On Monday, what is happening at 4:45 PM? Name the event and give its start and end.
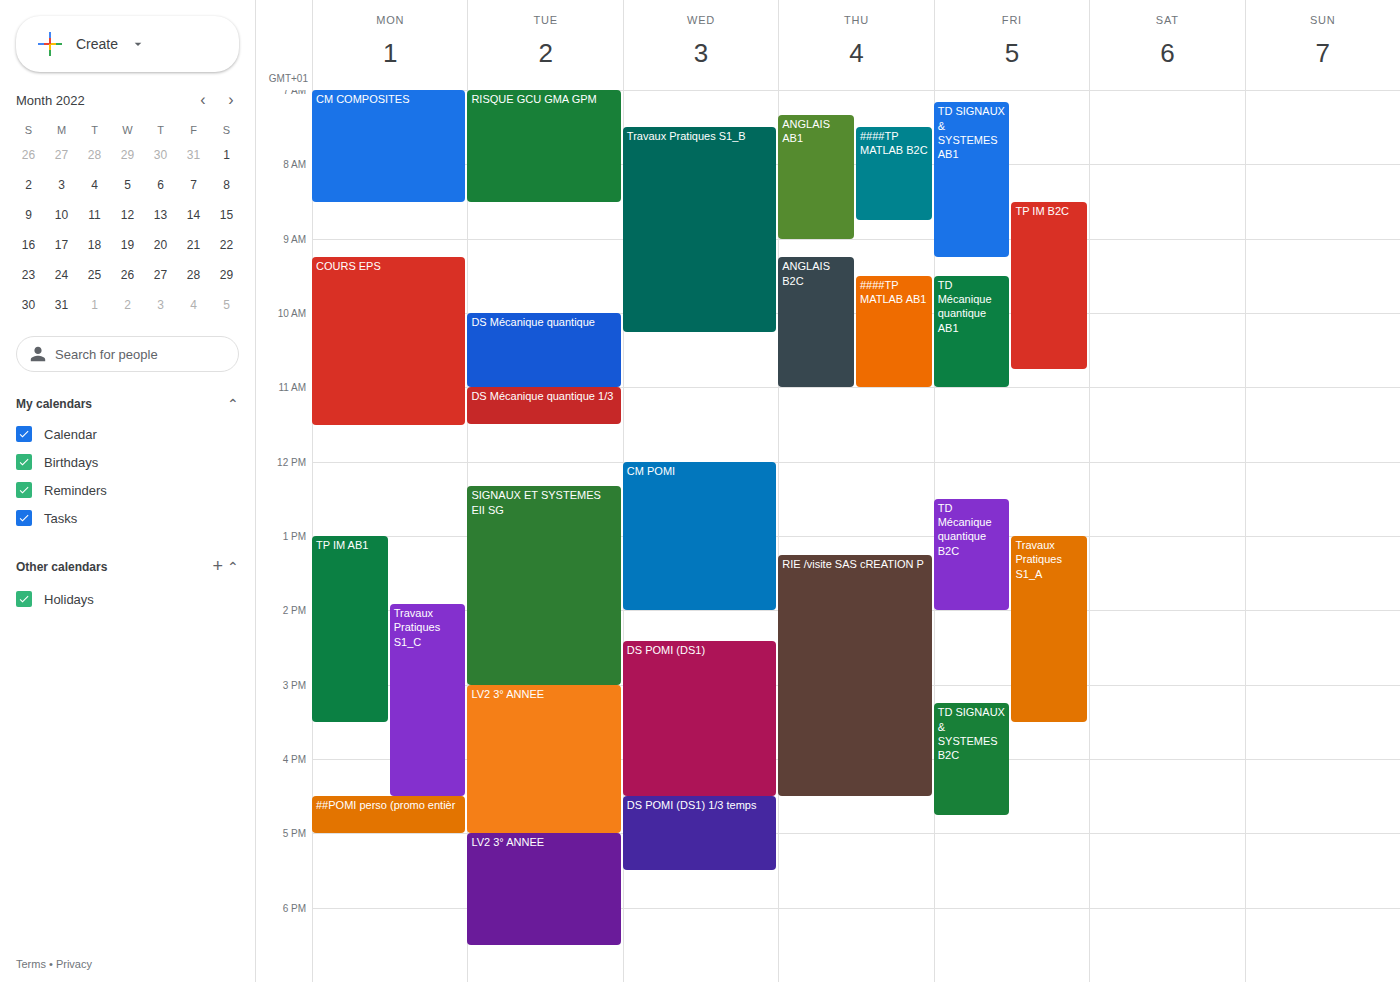
"##POMI perso (promo entièr", 4:30 PM to 5:00 PM